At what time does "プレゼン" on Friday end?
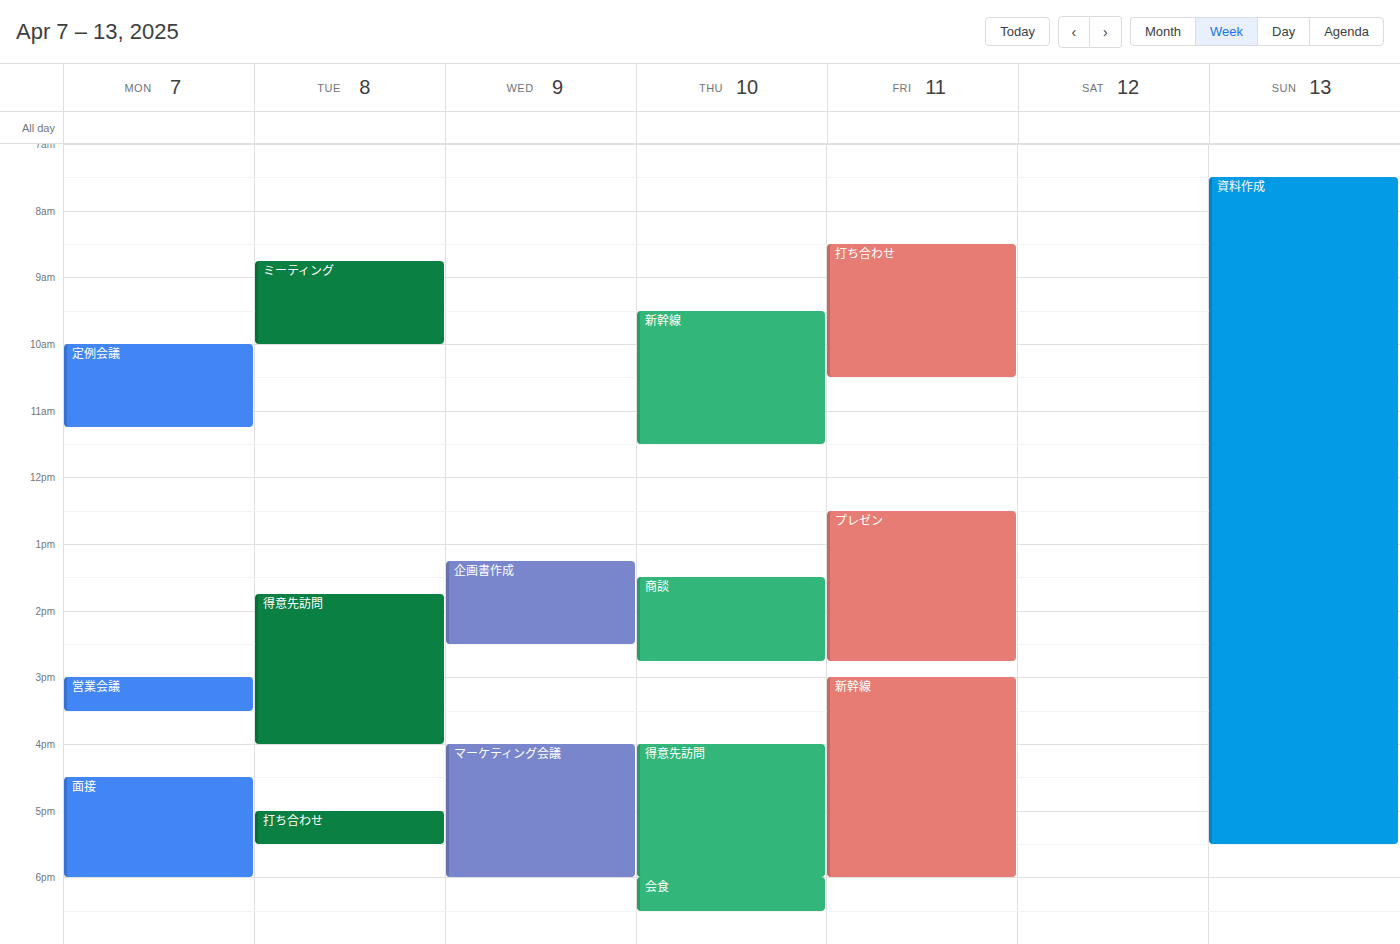
2:45 PM